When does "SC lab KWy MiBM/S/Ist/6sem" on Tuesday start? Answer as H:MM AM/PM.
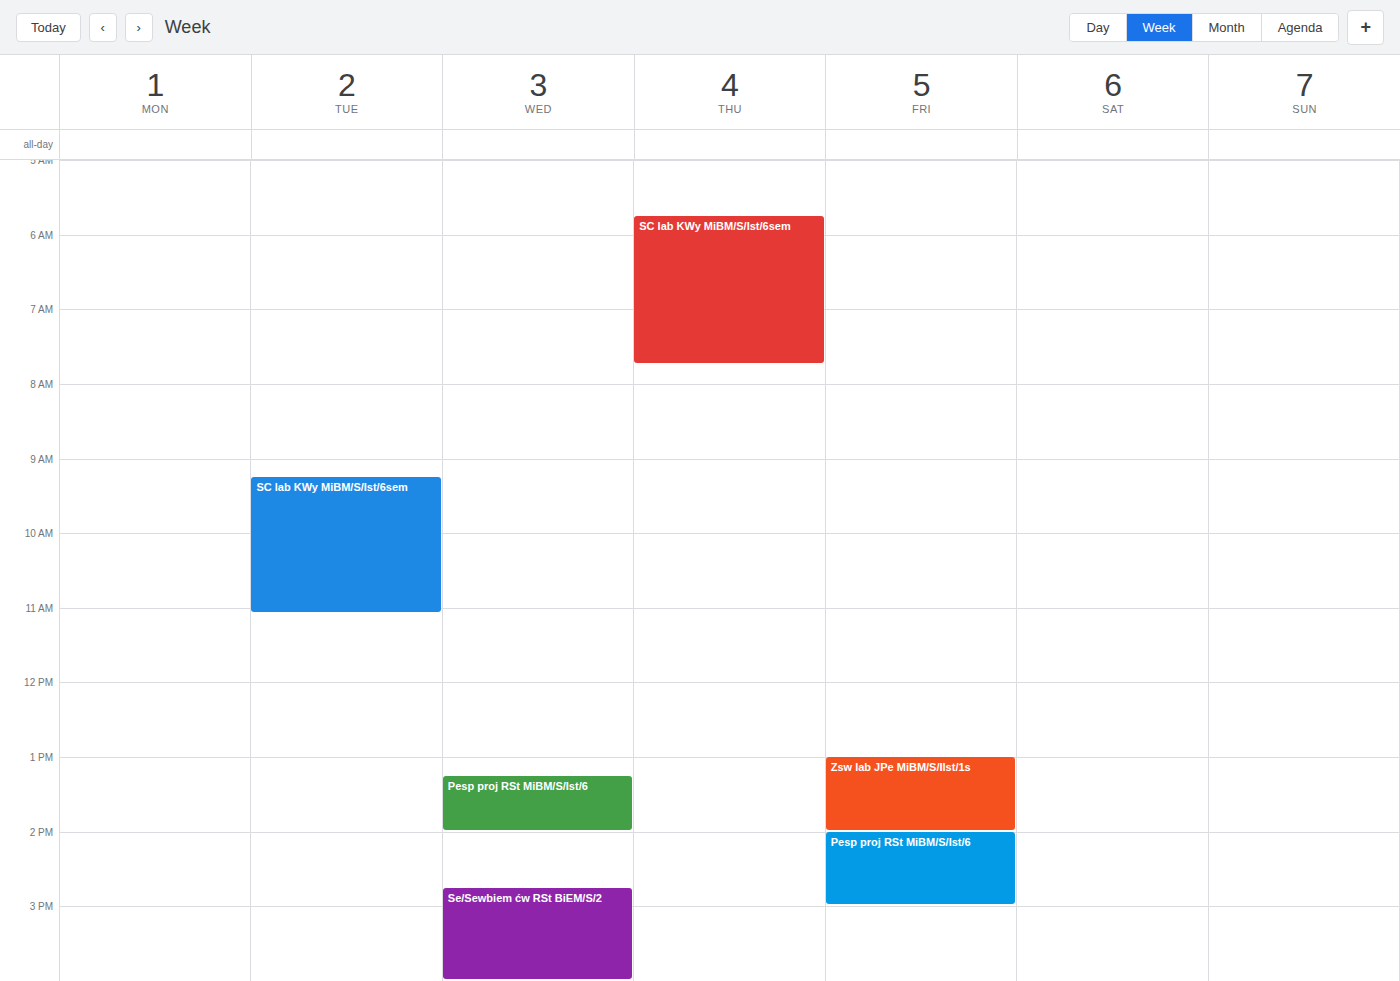
9:15 AM